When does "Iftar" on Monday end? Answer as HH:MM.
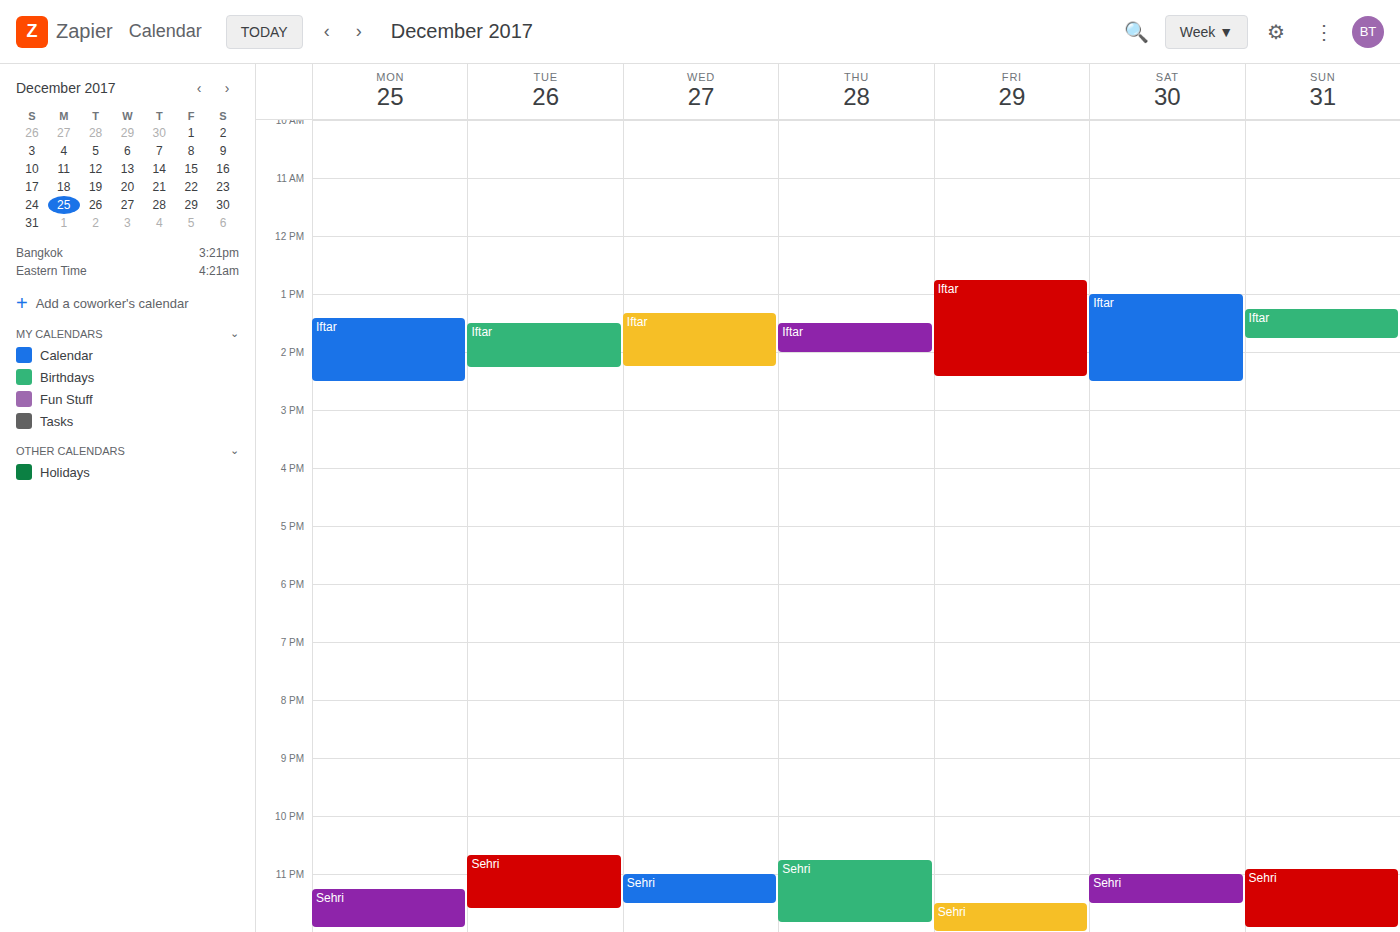
14:30